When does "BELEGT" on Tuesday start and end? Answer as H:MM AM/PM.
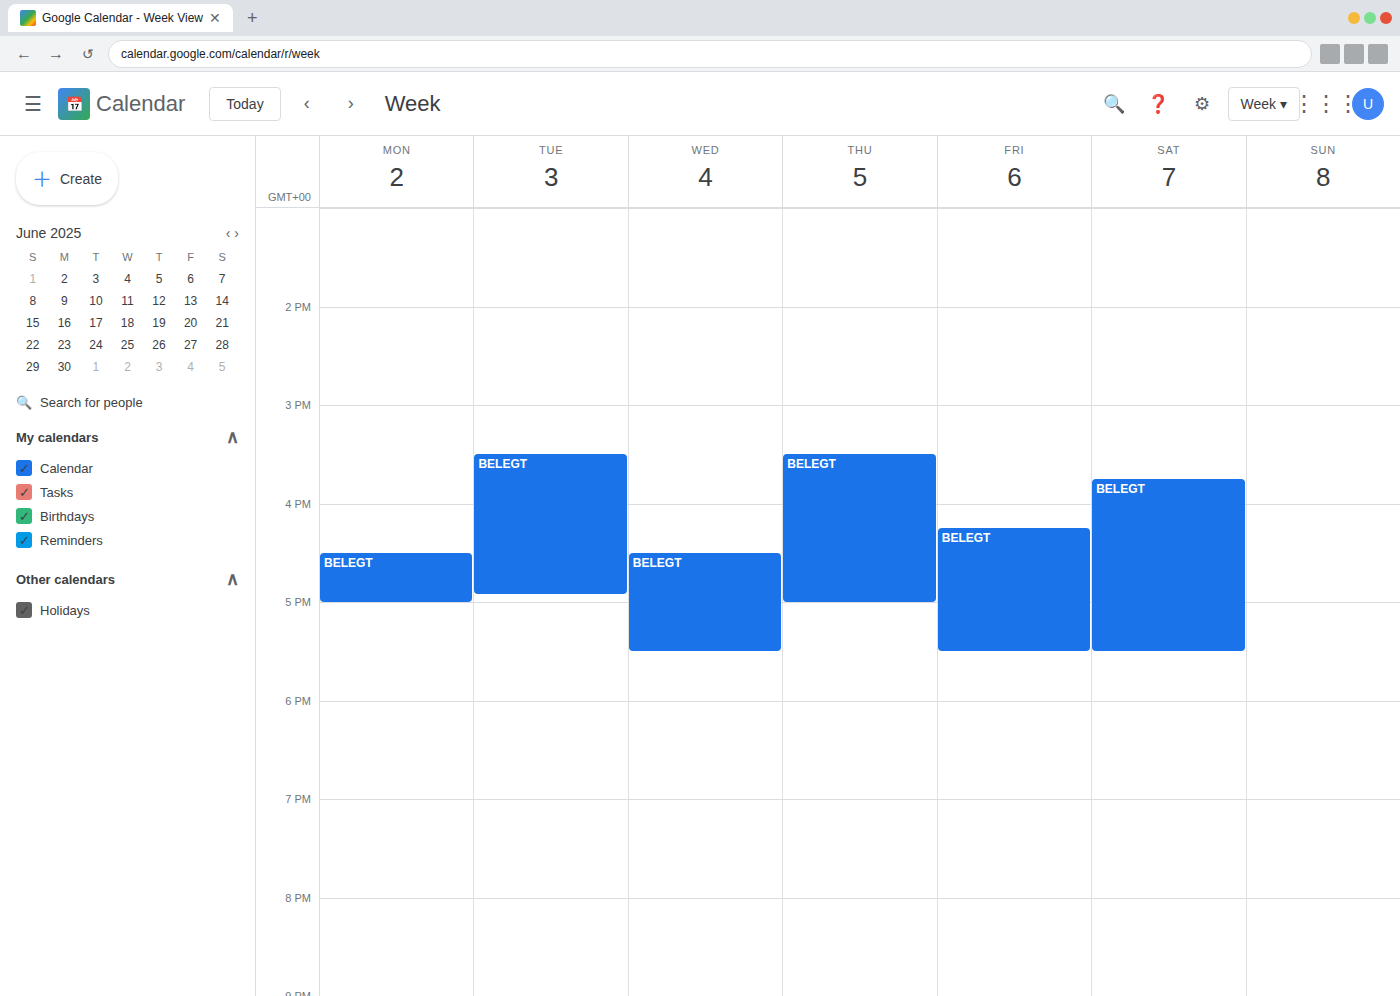
3:30 PM to 4:55 PM